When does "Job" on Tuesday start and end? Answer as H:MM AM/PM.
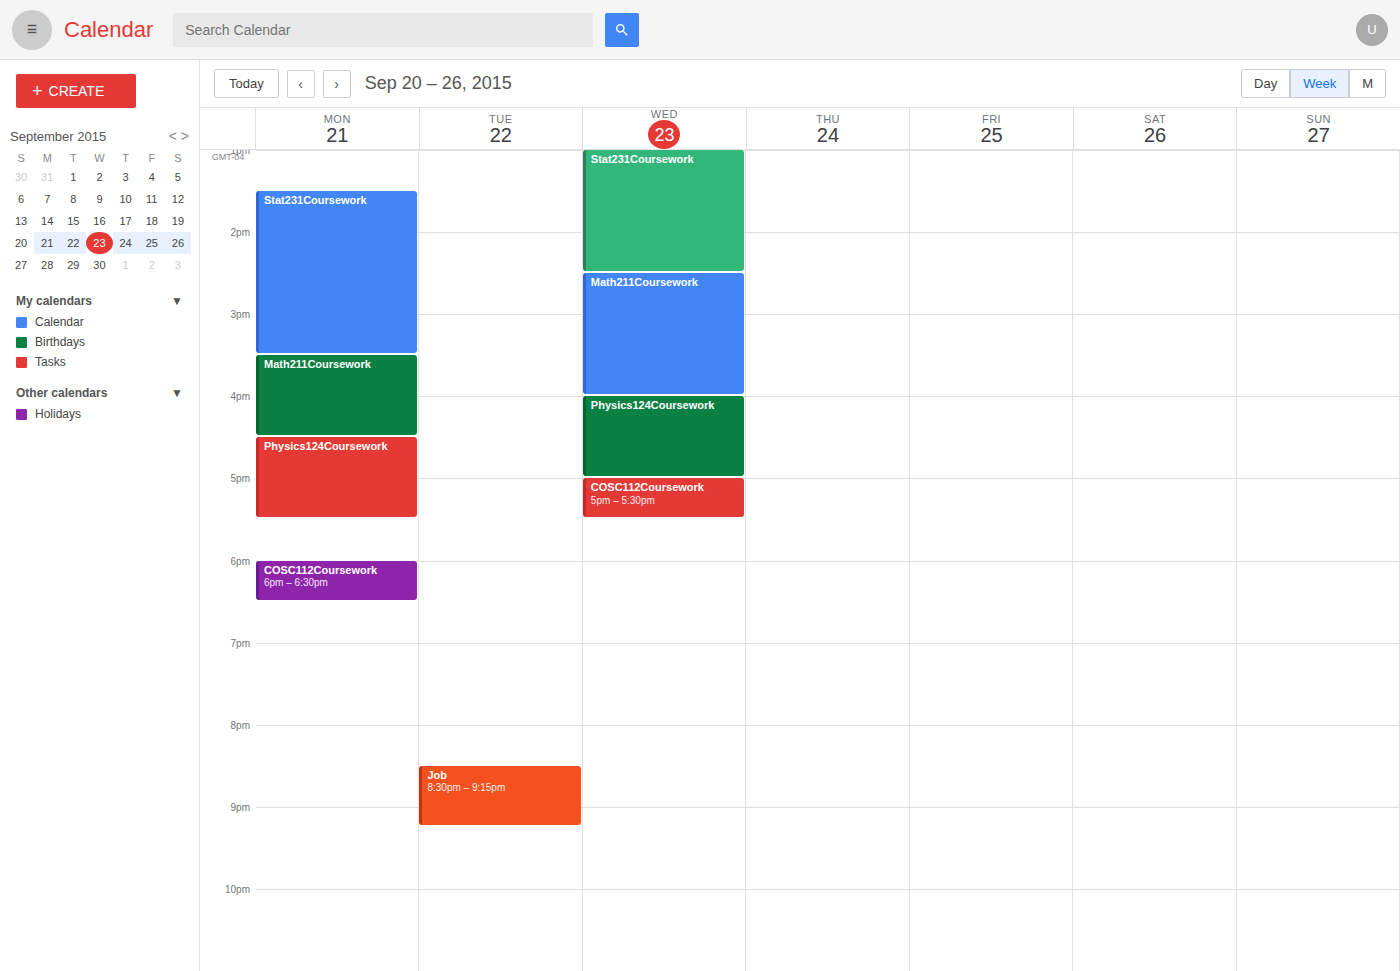
8:30 PM to 9:15 PM